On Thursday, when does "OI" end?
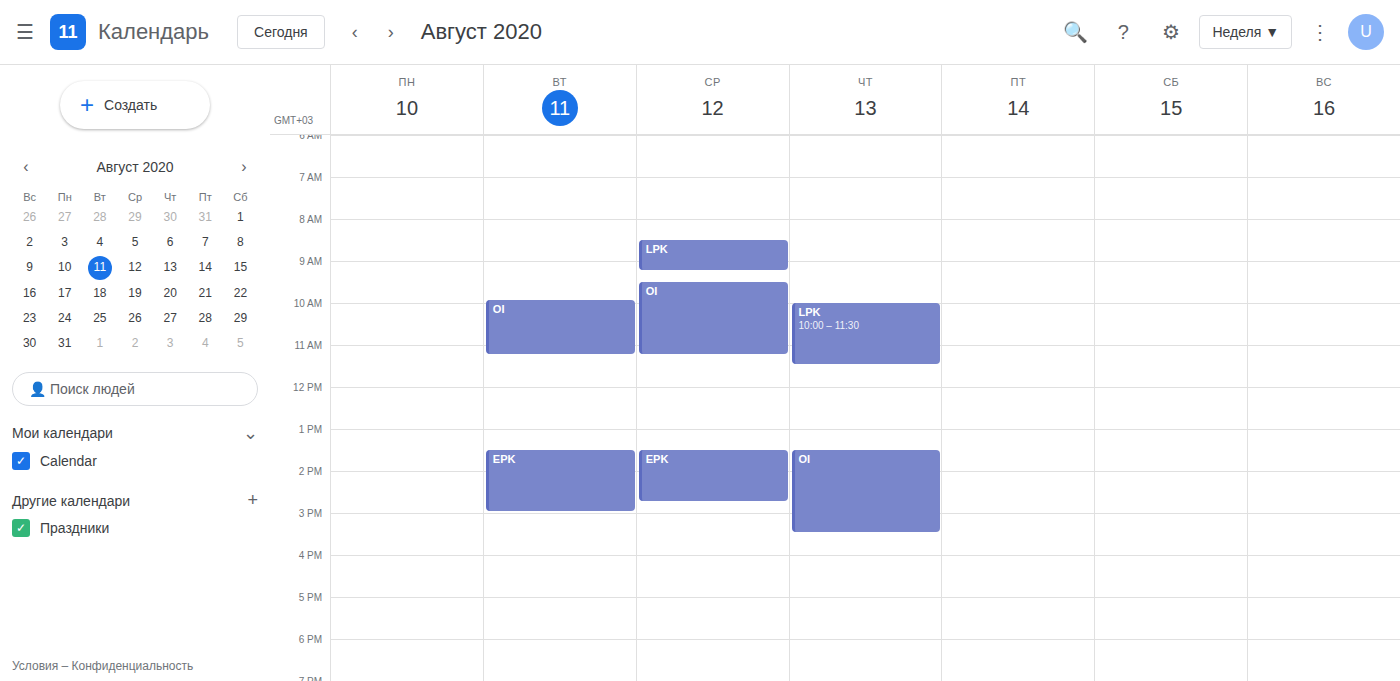
3:30 PM